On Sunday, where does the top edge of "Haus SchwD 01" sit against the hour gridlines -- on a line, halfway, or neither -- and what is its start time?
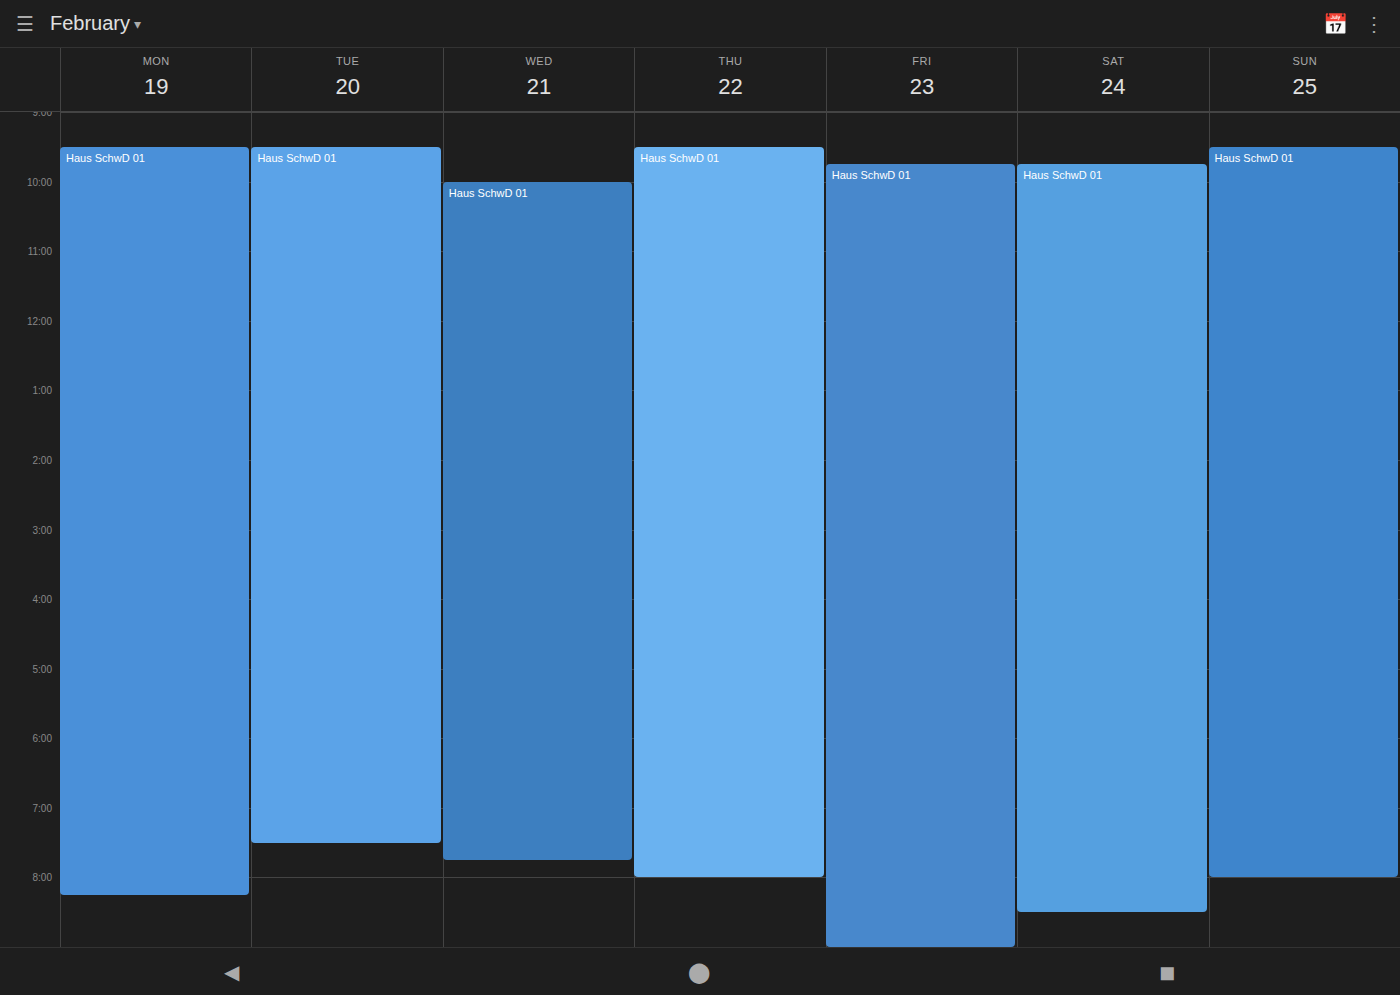
9:30 AM -- halfway between the 9 AM and 10 AM lines.